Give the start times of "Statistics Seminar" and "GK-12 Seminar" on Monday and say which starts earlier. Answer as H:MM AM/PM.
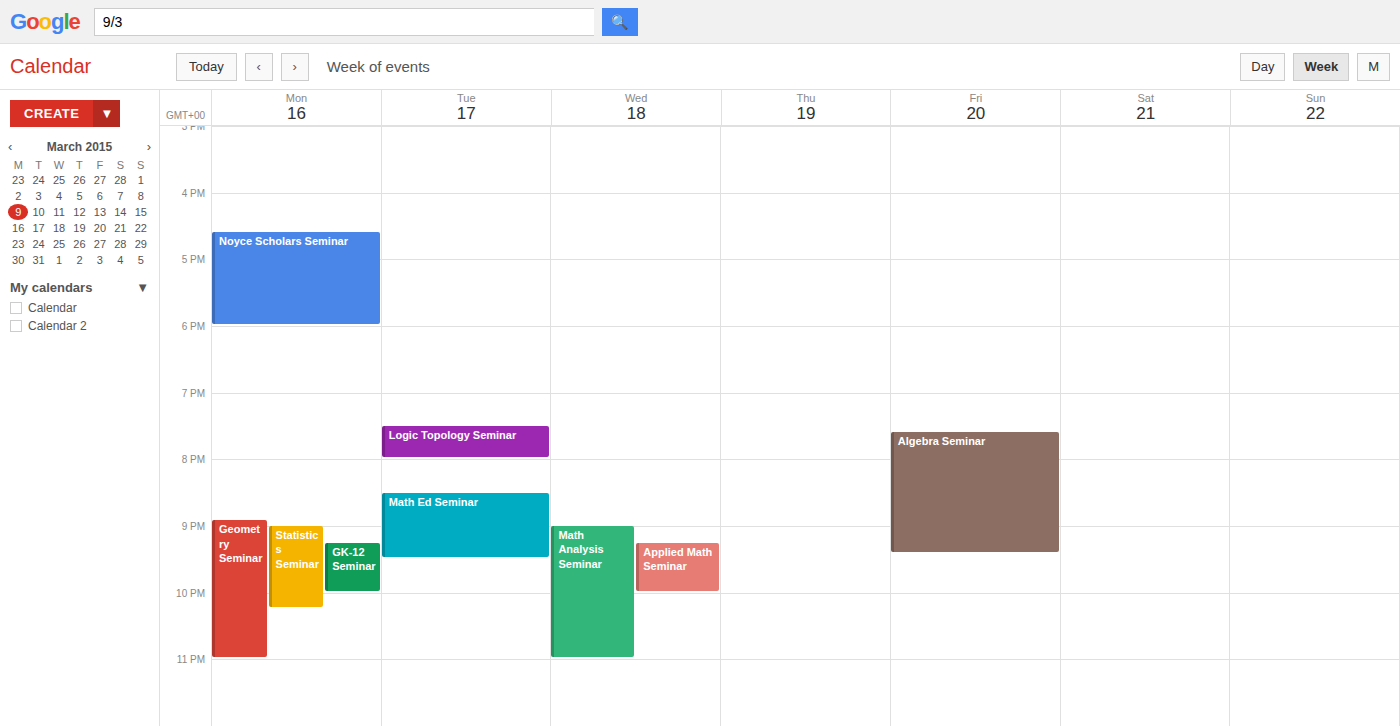
"Statistics Seminar" 9:00 PM; "GK-12 Seminar" 9:15 PM.